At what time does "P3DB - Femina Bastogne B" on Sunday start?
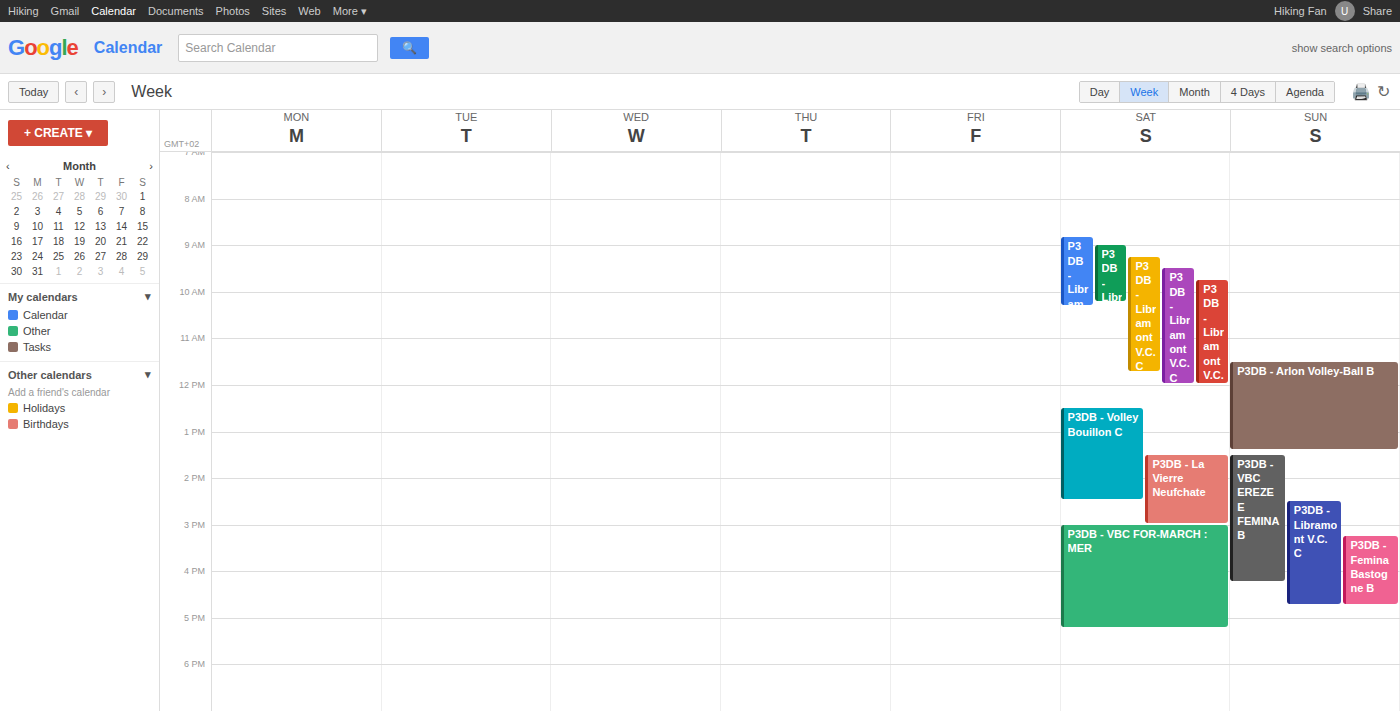
3:15 PM